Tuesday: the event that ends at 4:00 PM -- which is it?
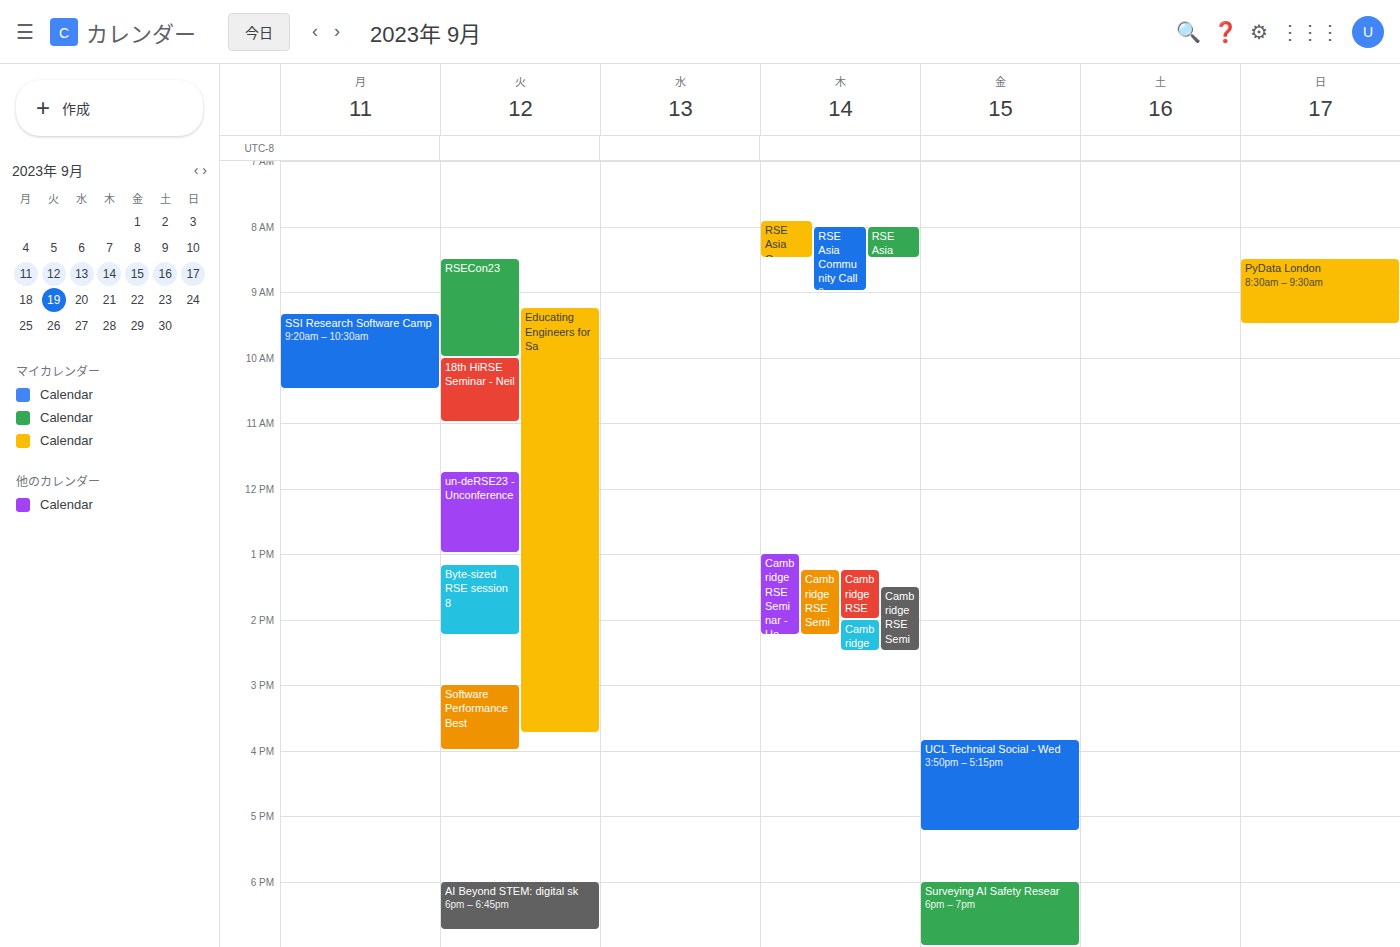
"Software Performance Best"